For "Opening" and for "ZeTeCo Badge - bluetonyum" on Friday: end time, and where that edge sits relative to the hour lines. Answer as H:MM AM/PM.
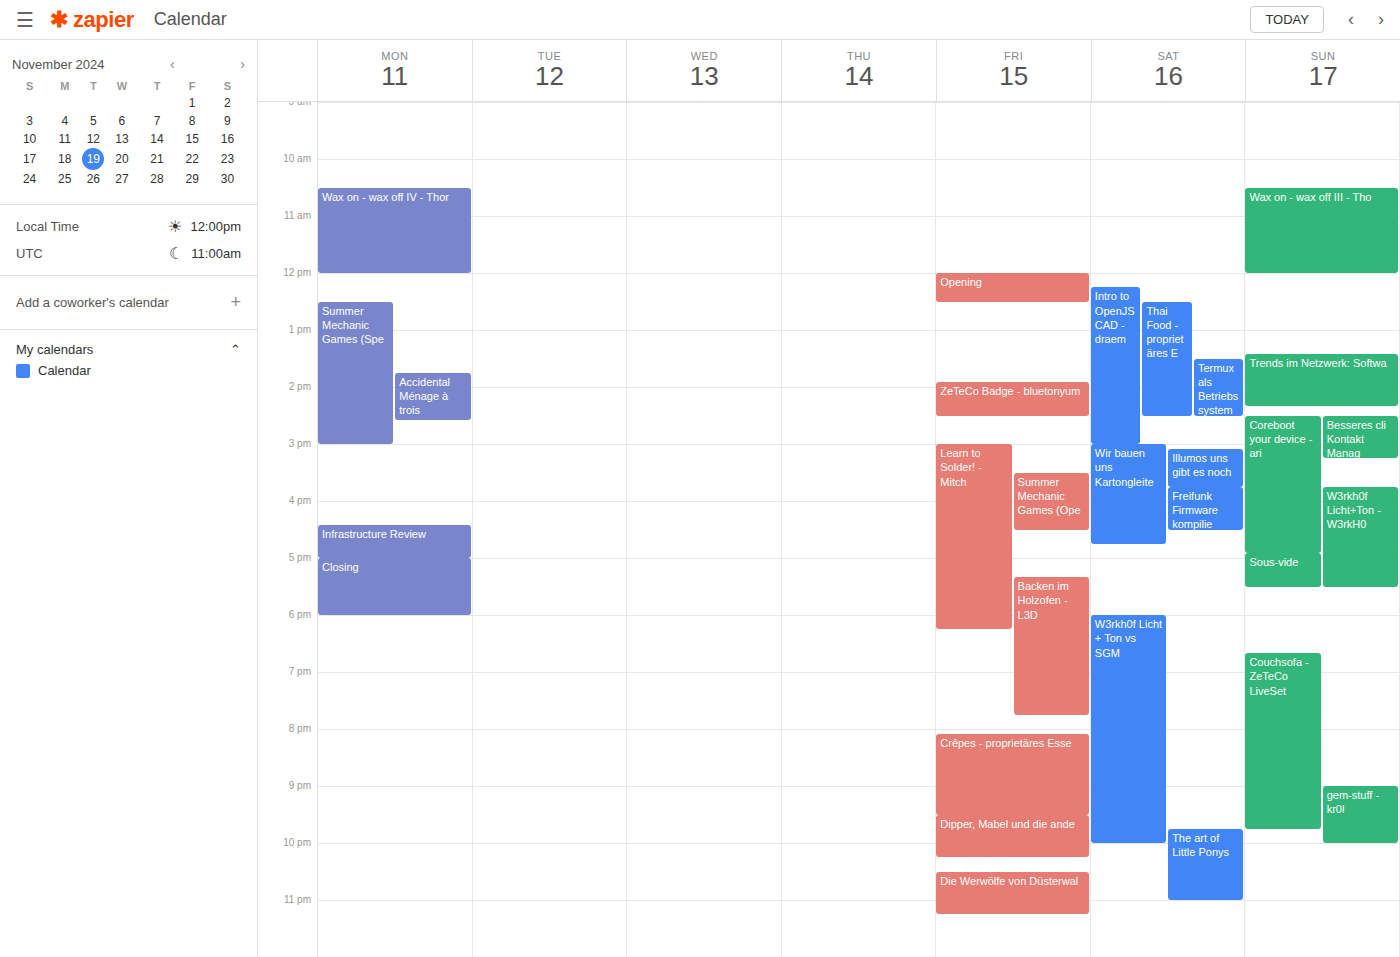
"Opening": 12:30 PM, halfway between the 12 PM and 1 PM lines. "ZeTeCo Badge - bluetonyum": 2:30 PM, halfway between the 2 PM and 3 PM lines.